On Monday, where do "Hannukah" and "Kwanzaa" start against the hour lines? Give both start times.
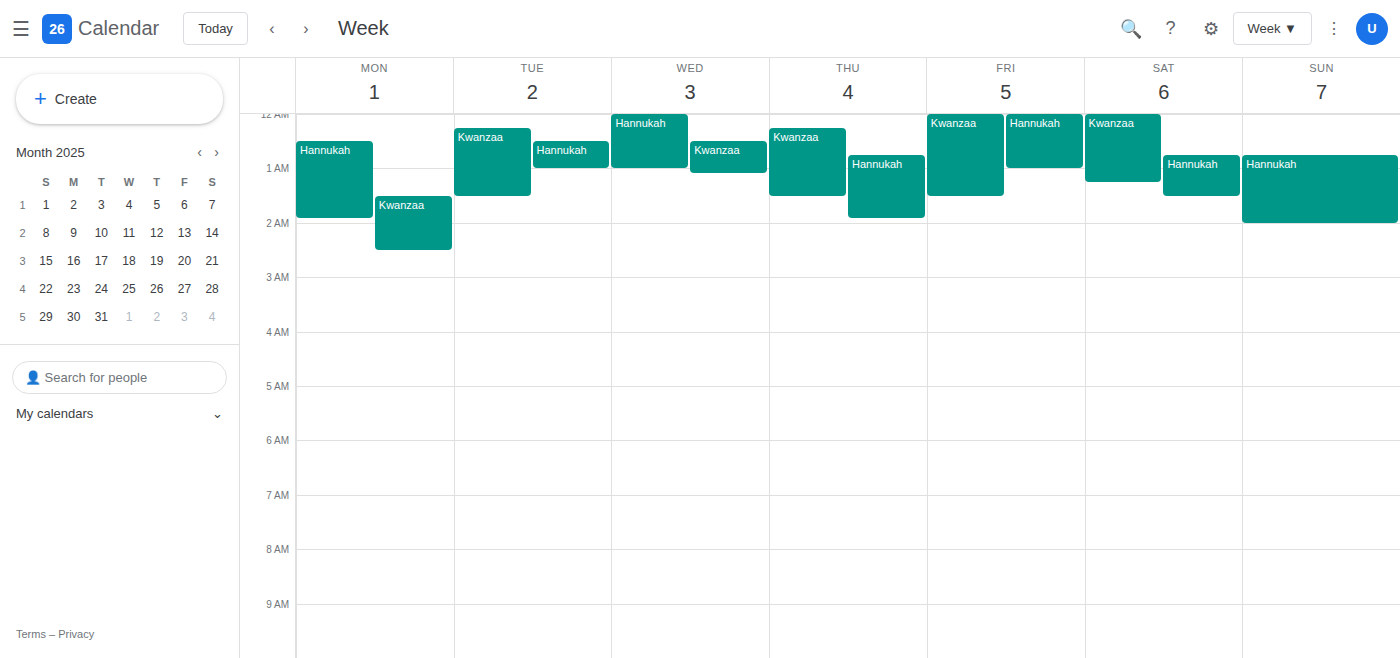
"Hannukah": 12:30 AM, halfway between the 12 AM and 1 AM lines. "Kwanzaa": 1:30 AM, halfway between the 1 AM and 2 AM lines.